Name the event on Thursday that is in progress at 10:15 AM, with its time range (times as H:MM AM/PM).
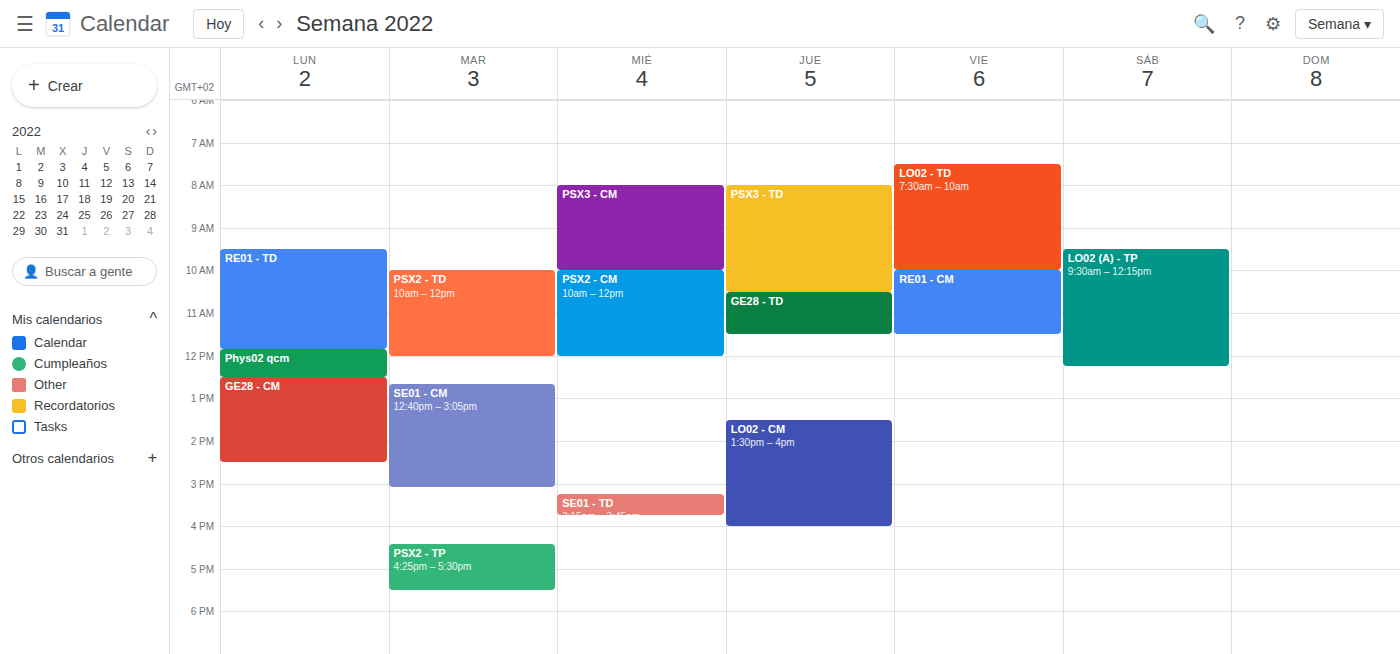
"PSX3 - TD", 8:00 AM to 10:30 AM